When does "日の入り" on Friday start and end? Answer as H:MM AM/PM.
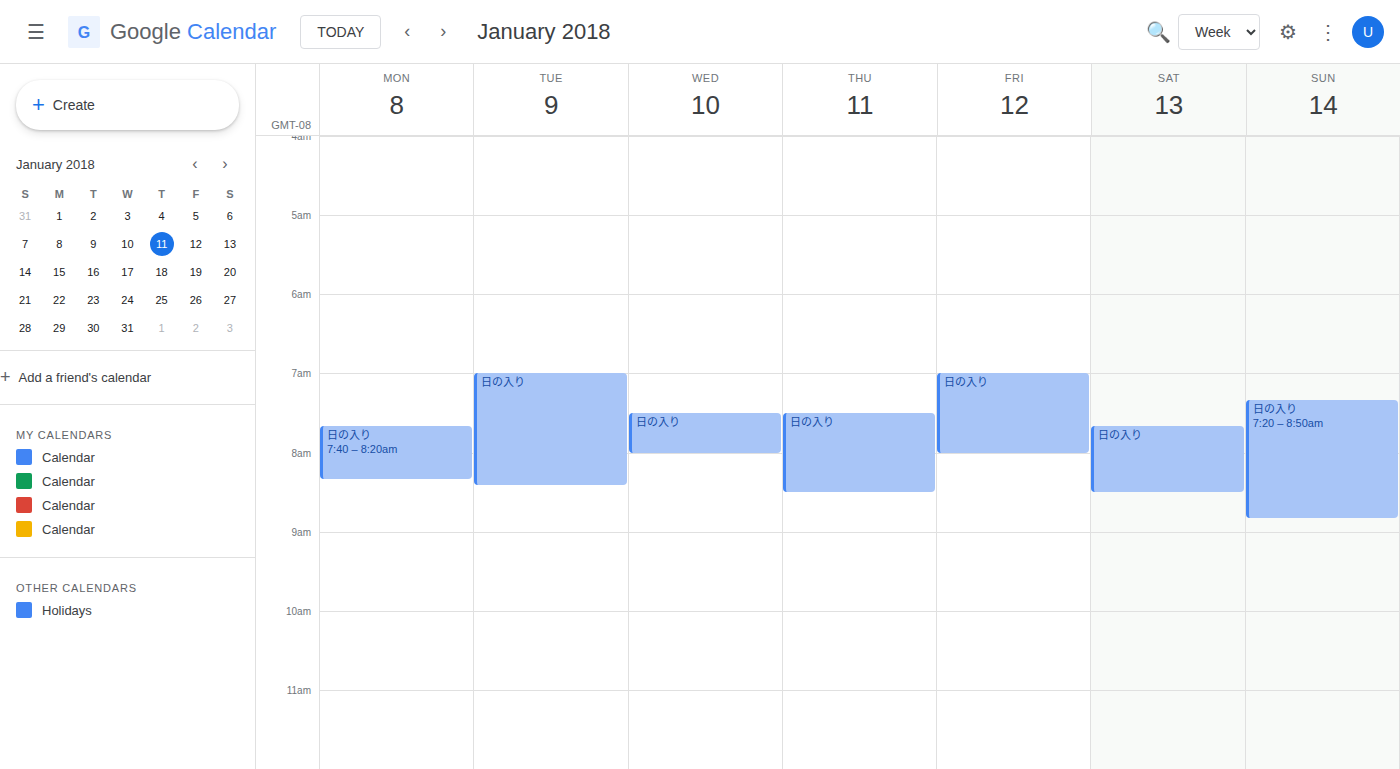
7:00 AM to 8:00 AM